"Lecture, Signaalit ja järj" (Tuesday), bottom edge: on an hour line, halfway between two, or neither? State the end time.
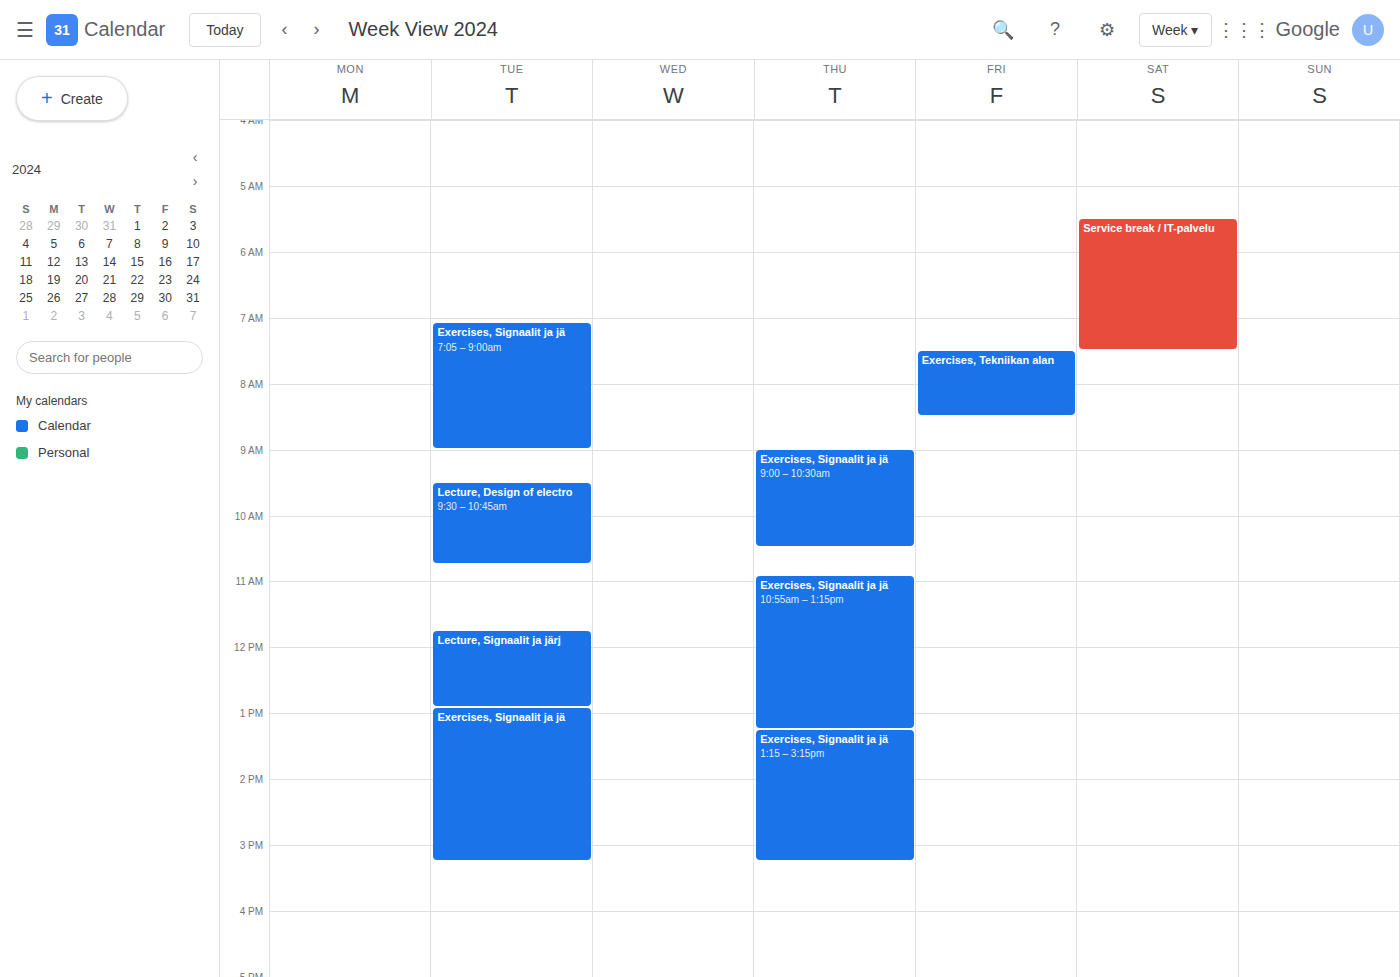
12:55 PM -- neither: 55 minutes below the 12 PM line and 5 minutes above the 1 PM line.